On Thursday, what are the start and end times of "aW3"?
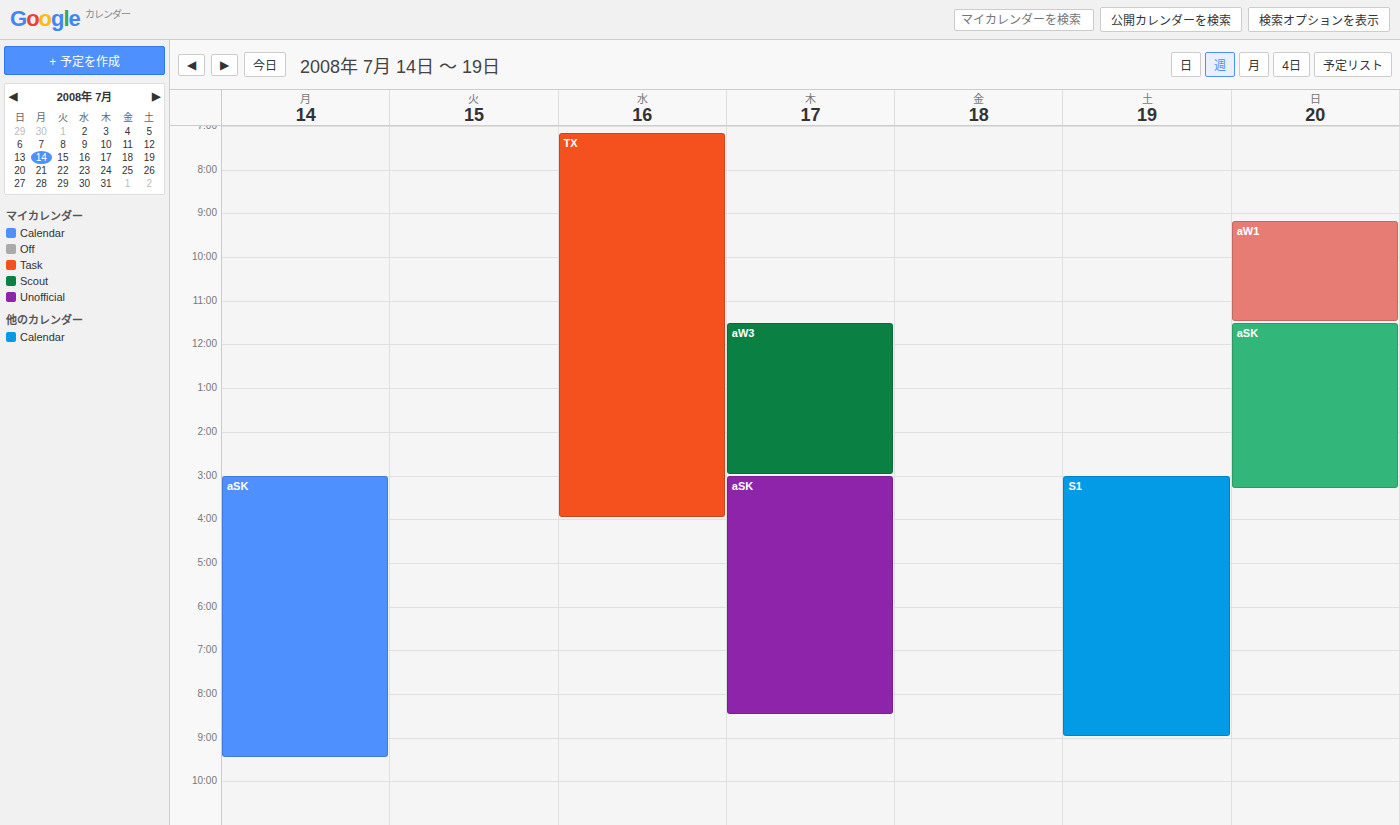
11:30 AM to 3:00 PM